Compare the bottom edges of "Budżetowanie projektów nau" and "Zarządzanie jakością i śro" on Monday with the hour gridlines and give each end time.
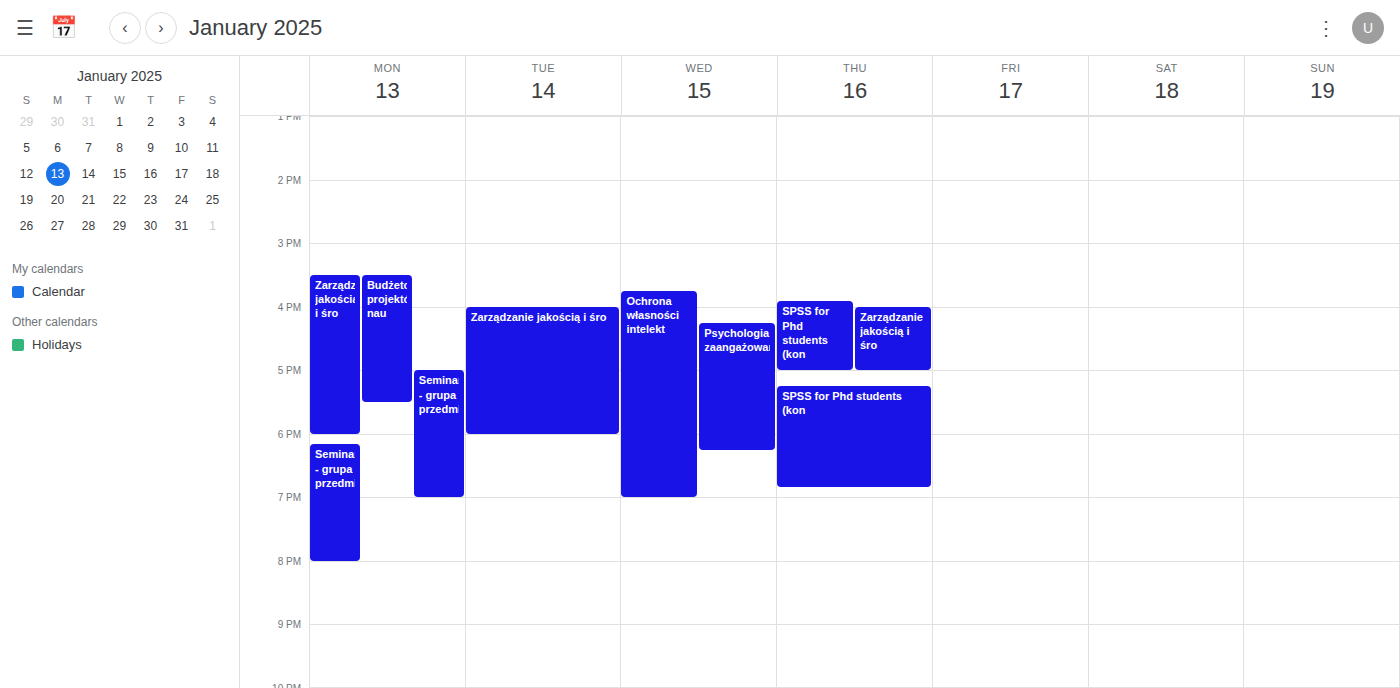
"Budżetowanie projektów nau": 5:30 PM, halfway between the 5 PM and 6 PM lines. "Zarządzanie jakością i śro": 6:00 PM, exactly on the 6 PM line.